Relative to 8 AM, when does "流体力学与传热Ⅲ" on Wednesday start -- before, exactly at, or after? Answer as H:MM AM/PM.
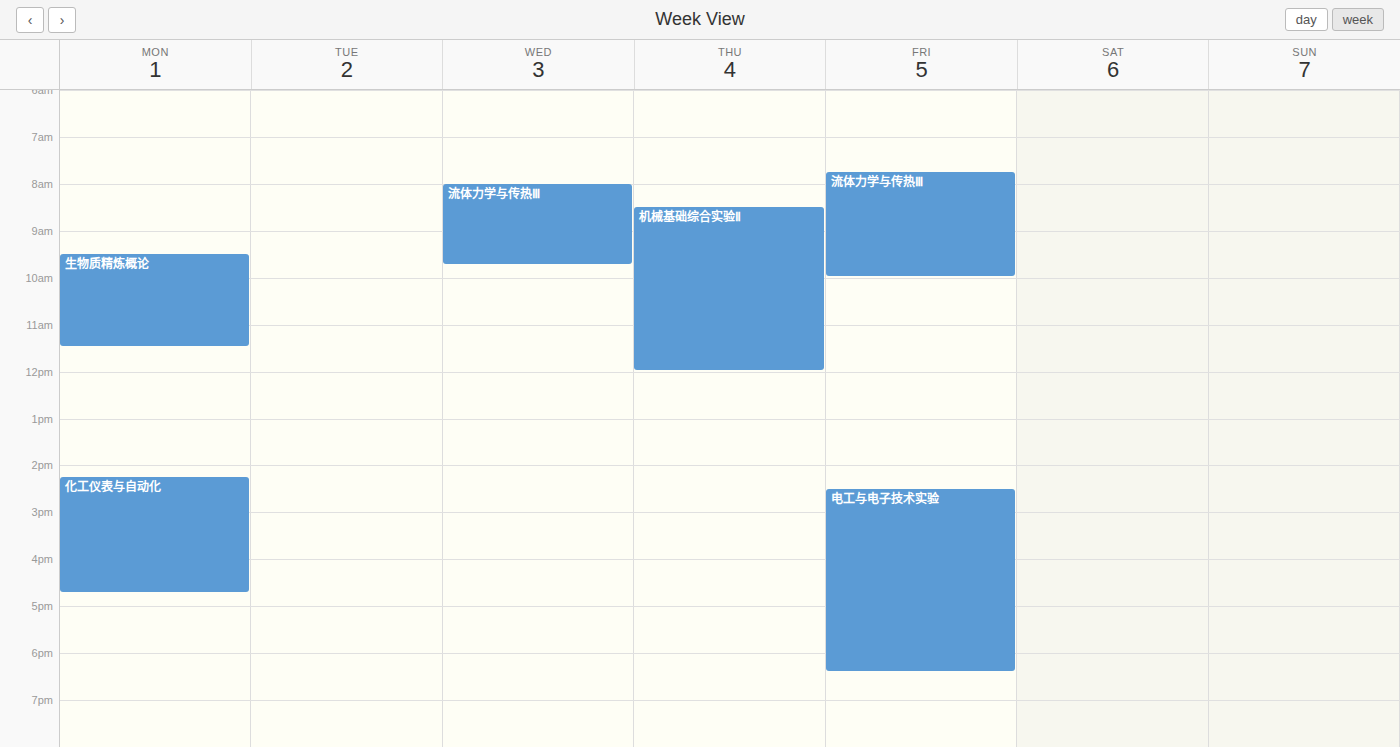
8:00 AM -- exactly at 8 AM, on the 8 AM line.